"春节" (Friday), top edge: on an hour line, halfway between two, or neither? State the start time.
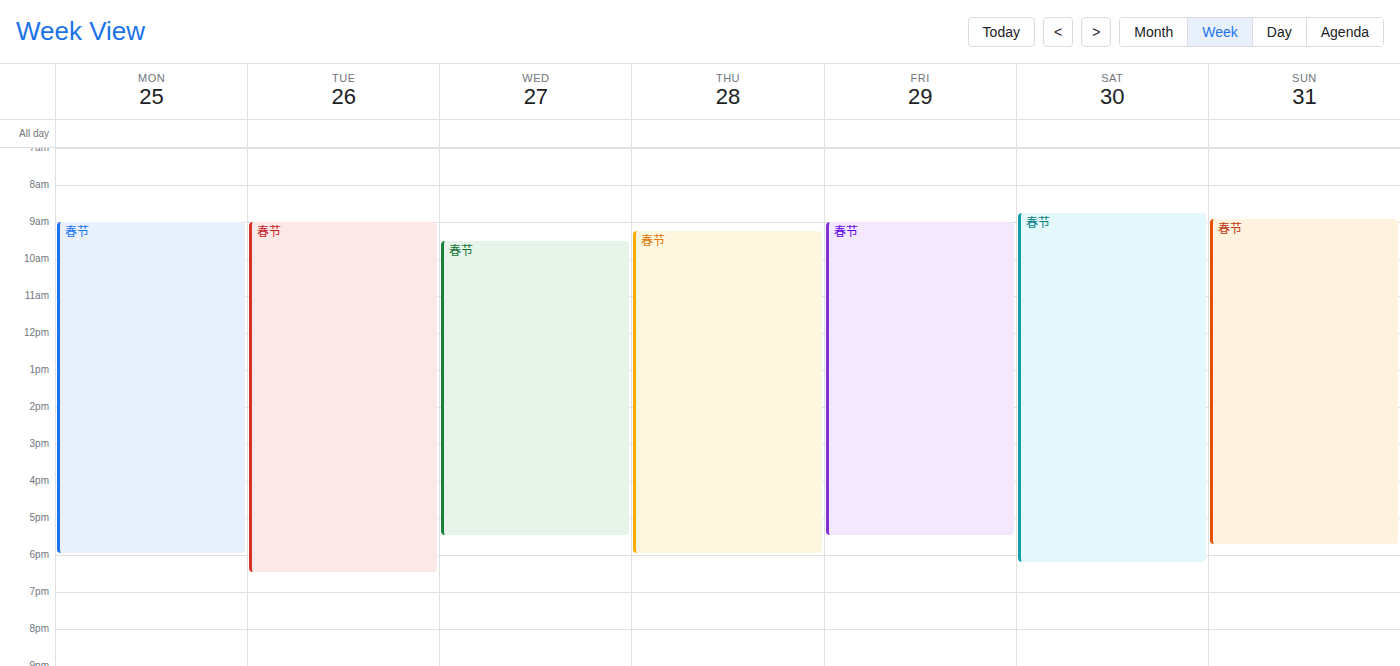
09:00 -- exactly on the 09:00 line.